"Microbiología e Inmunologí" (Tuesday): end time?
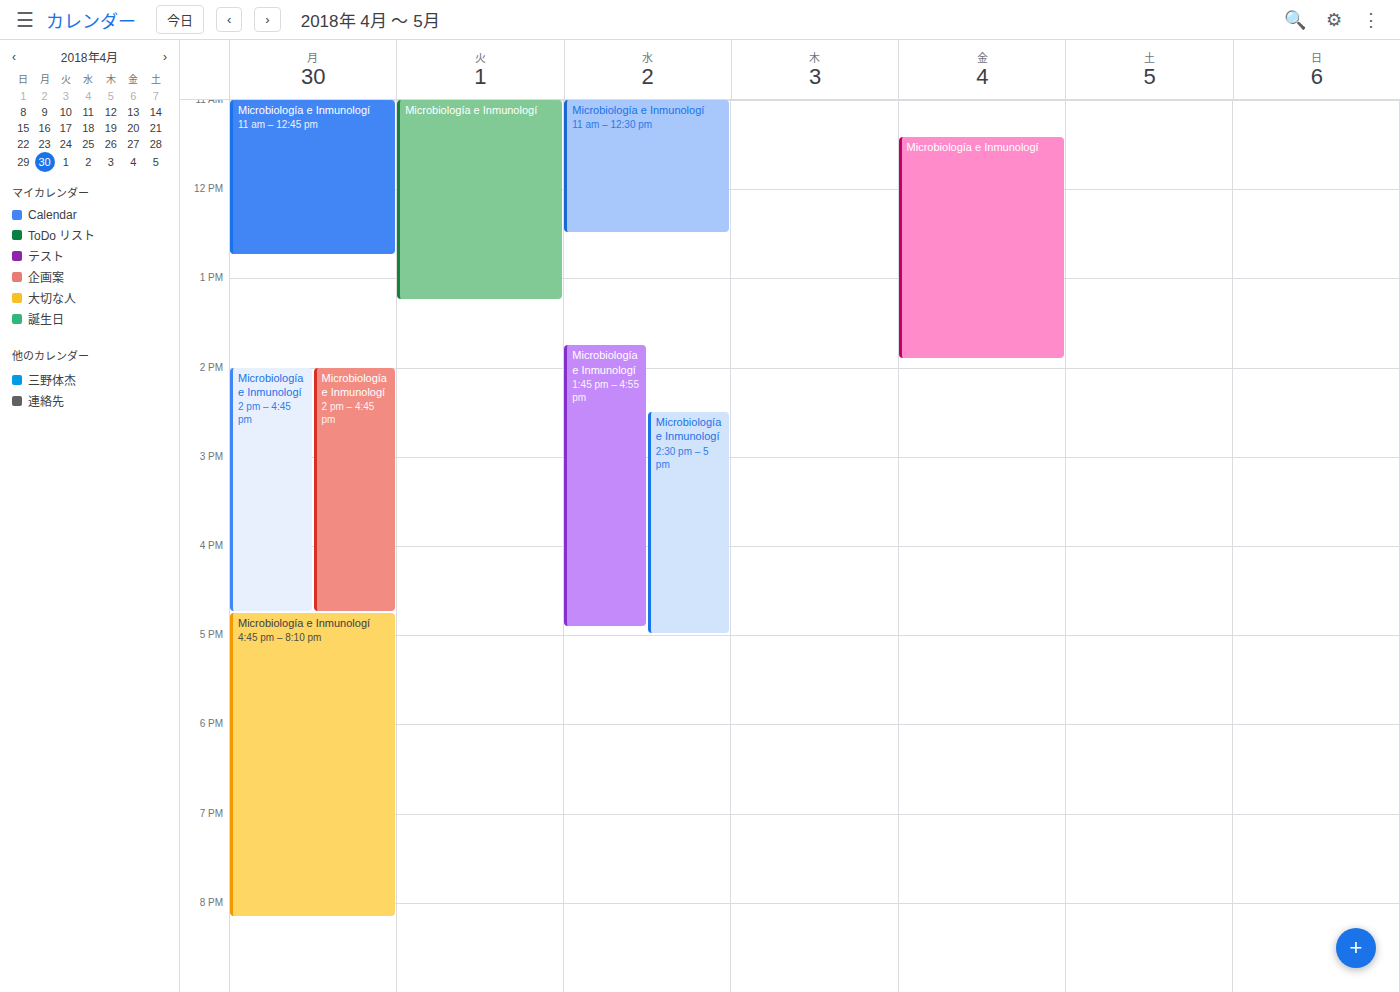
13:15